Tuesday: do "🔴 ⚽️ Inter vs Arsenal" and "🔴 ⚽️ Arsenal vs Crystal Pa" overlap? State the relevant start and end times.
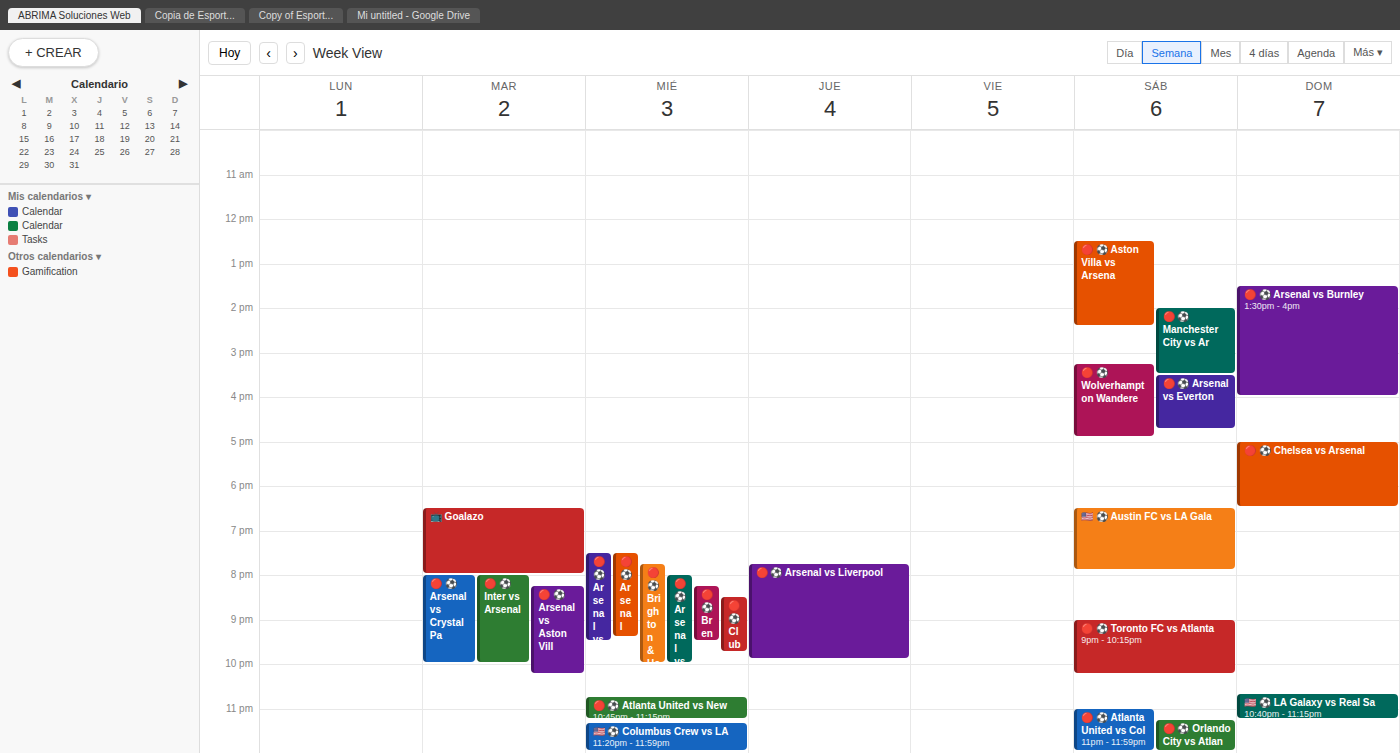
"🔴 ⚽️ Arsenal vs Crystal Pa" runs 20:00 to 22:00, inside "🔴 ⚽️ Inter vs Arsenal" -- they overlap.